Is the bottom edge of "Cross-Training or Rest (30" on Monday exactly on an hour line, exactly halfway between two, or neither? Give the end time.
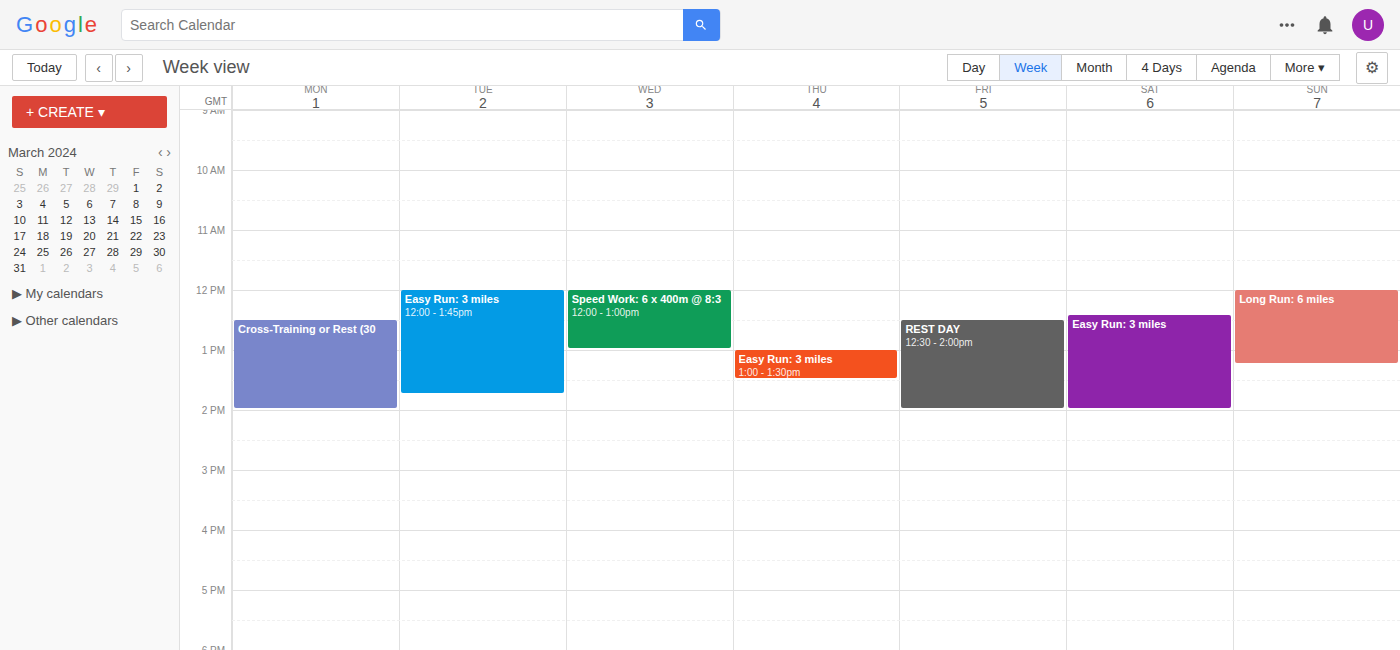
2:00 PM -- exactly on the 2 PM line.